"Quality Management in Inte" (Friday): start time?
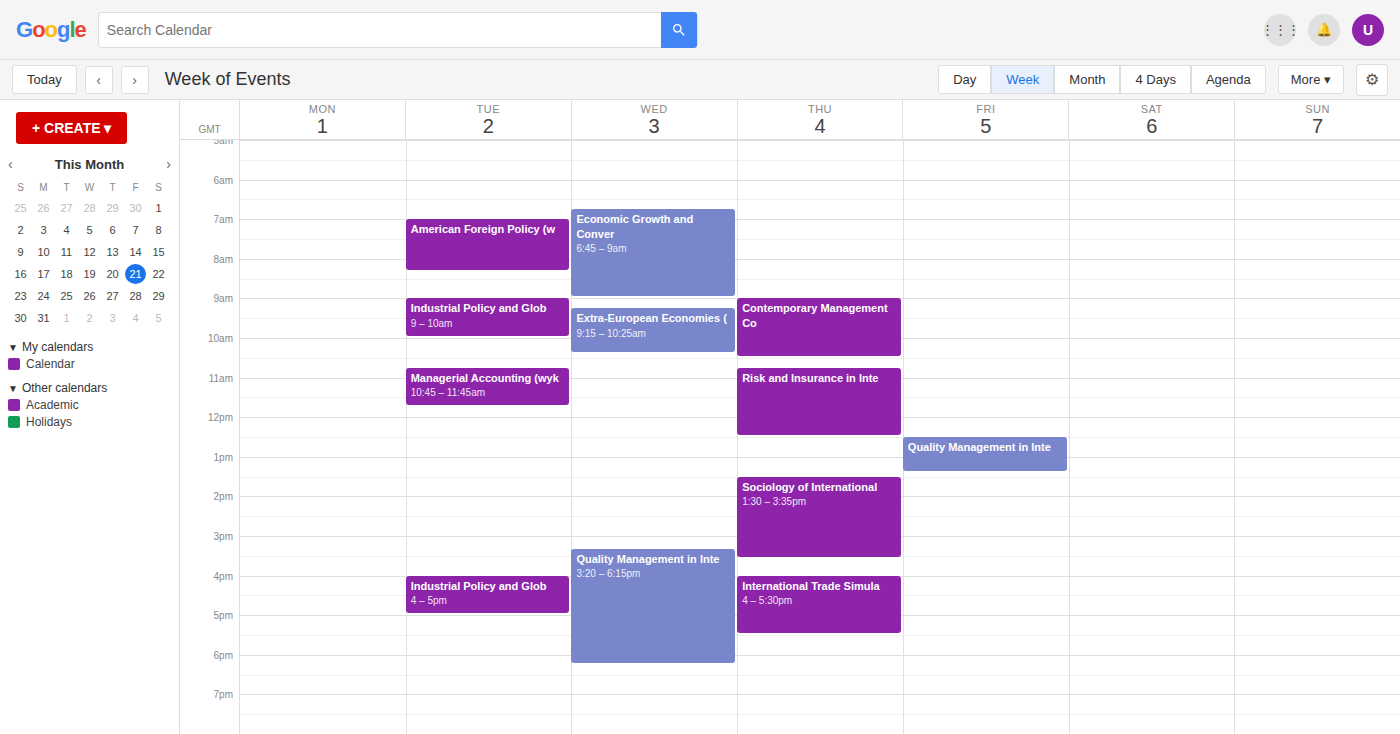
12:30 PM